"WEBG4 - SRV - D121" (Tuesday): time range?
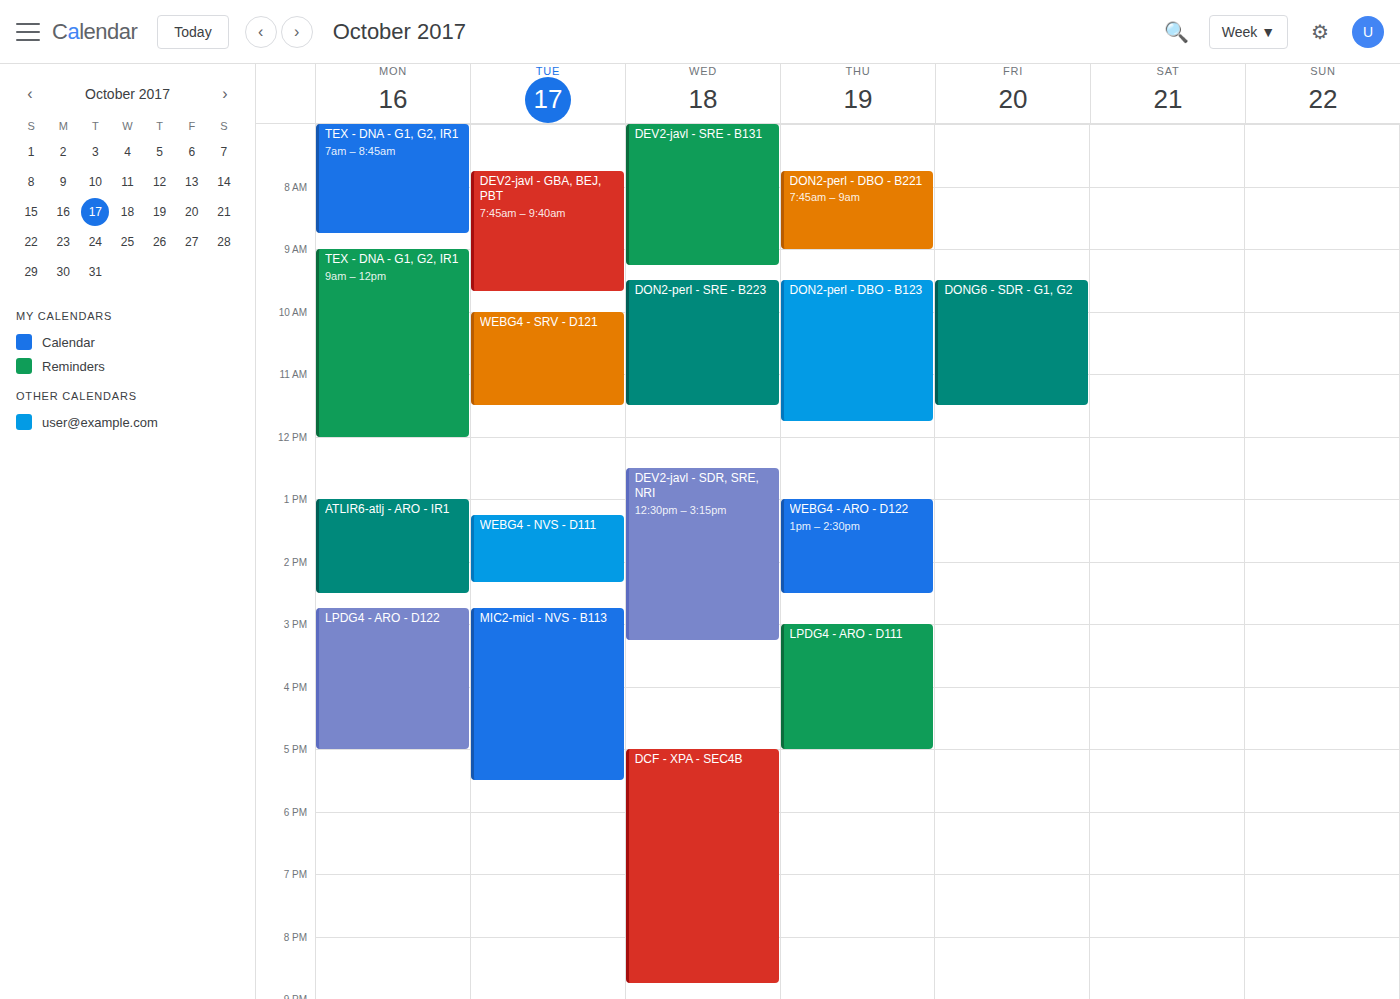
10:00 AM to 11:30 AM